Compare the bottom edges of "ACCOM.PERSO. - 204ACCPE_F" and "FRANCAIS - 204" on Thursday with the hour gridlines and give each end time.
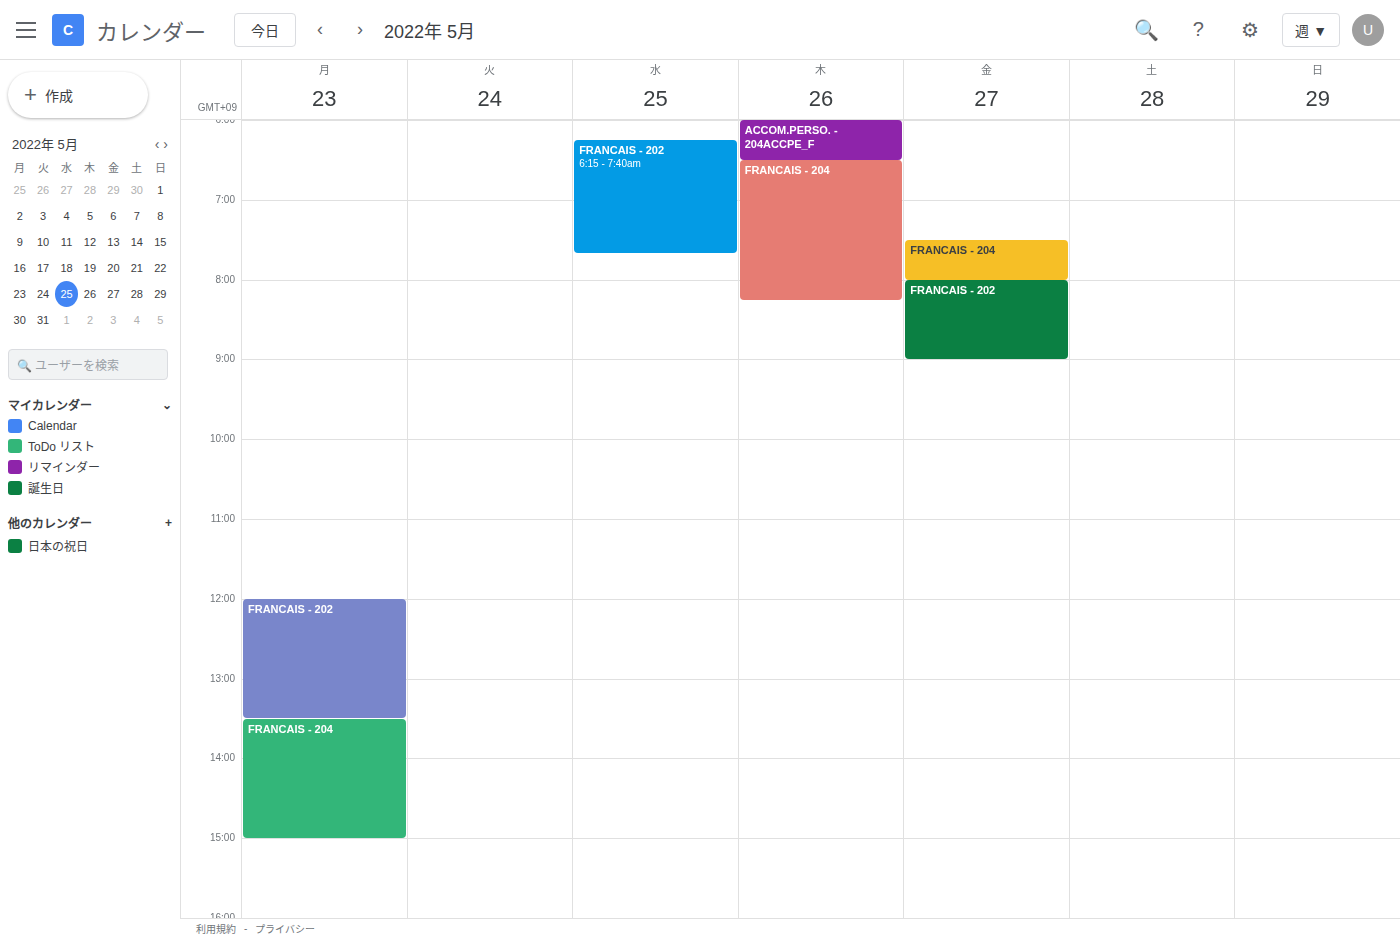
"ACCOM.PERSO. - 204ACCPE_F": 6:30 AM, halfway between the 6 AM and 7 AM lines. "FRANCAIS - 204": 8:15 AM, neither: a quarter of the way from the 8 AM line to the 9 AM line.